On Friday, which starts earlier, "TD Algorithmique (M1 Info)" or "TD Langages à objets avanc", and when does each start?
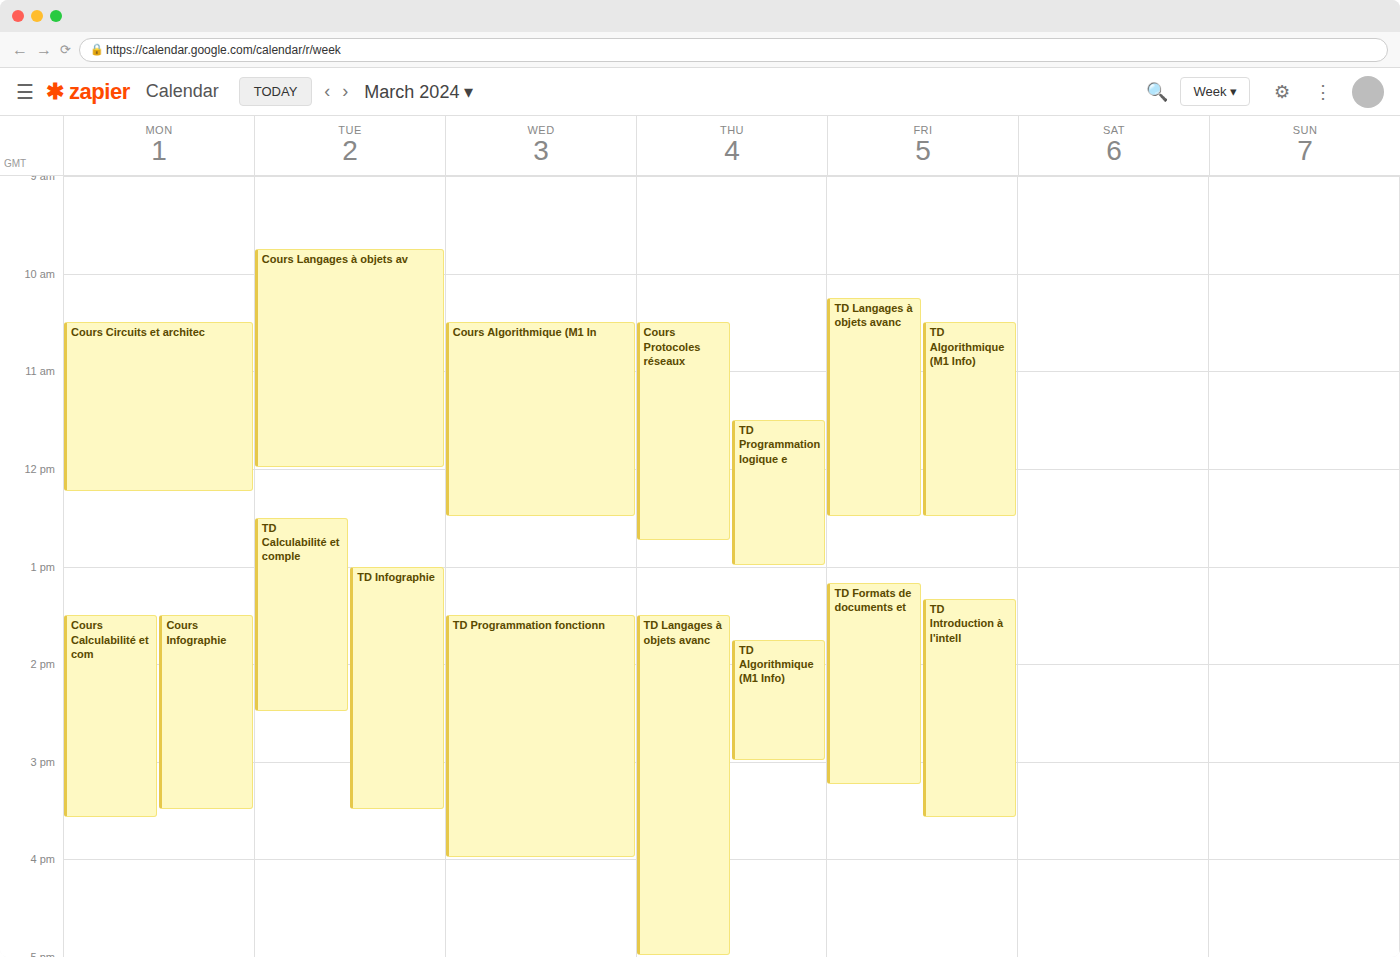
"TD Langages à objets avanc" 10:15 AM; "TD Algorithmique (M1 Info)" 10:30 AM.